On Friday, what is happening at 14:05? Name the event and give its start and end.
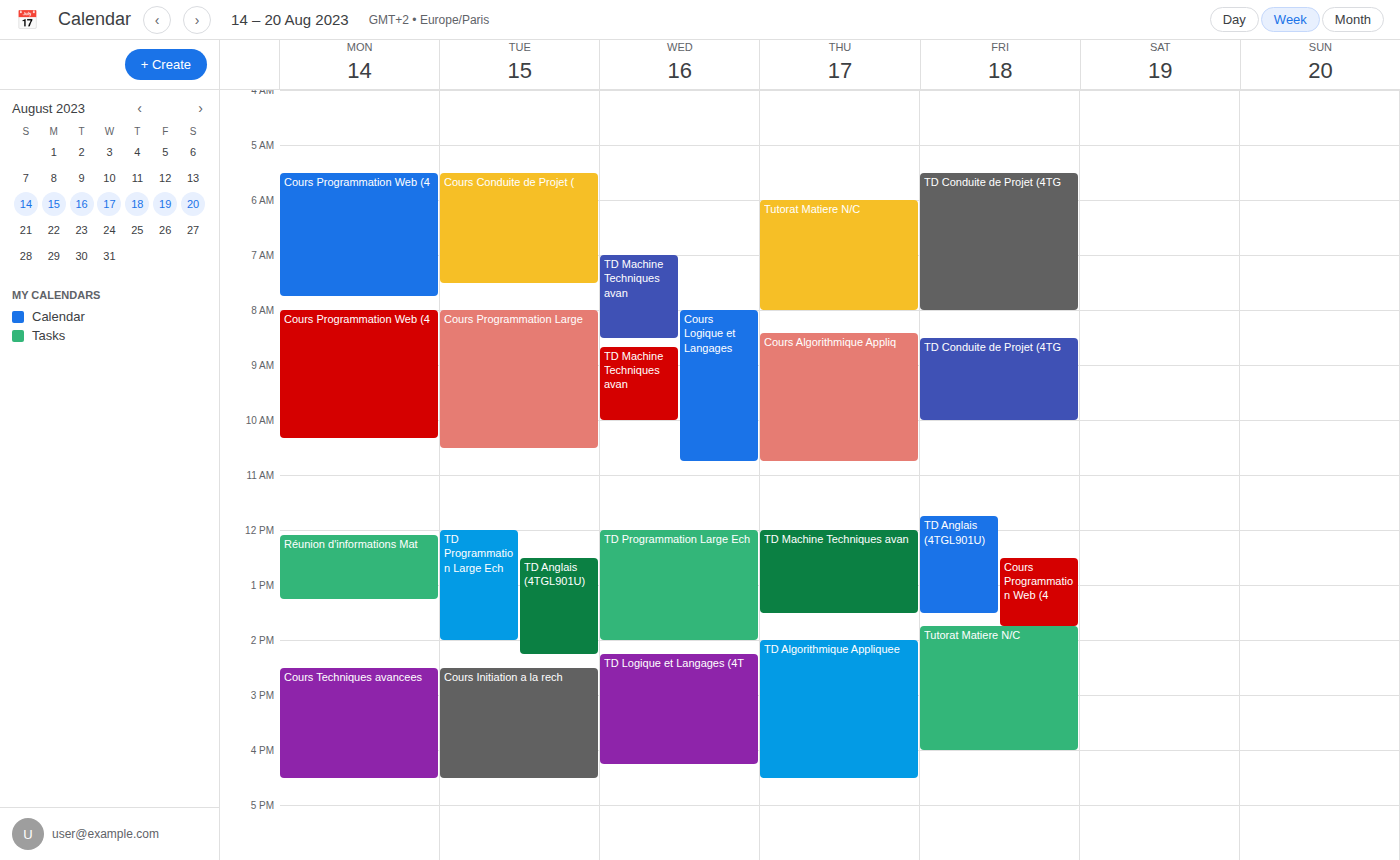
"Tutorat Matiere N/C", 13:45 to 16:00